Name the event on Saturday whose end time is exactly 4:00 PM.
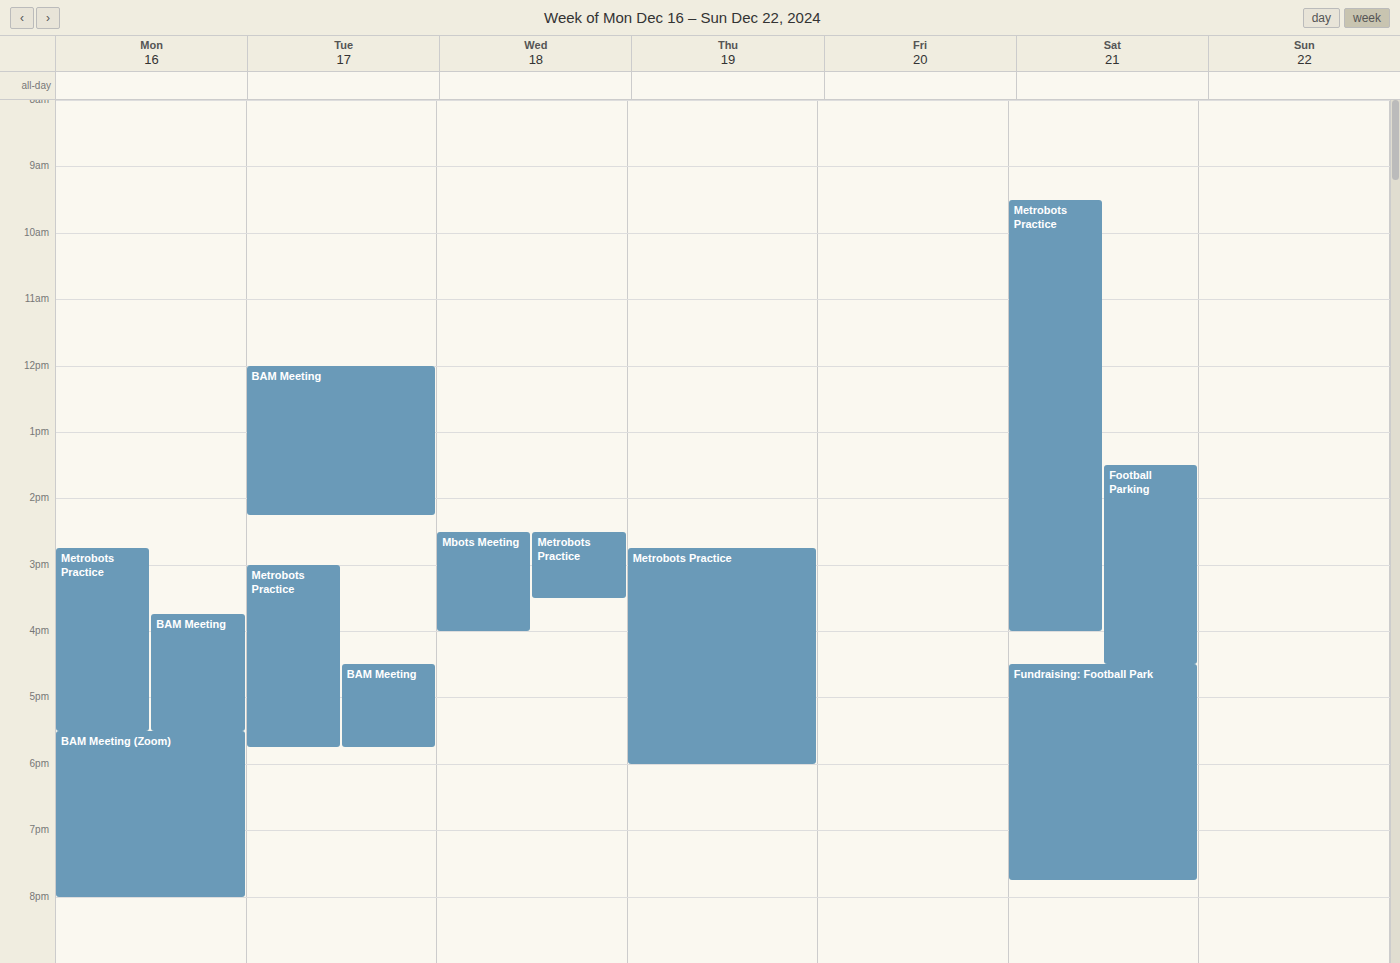
"Metrobots Practice"